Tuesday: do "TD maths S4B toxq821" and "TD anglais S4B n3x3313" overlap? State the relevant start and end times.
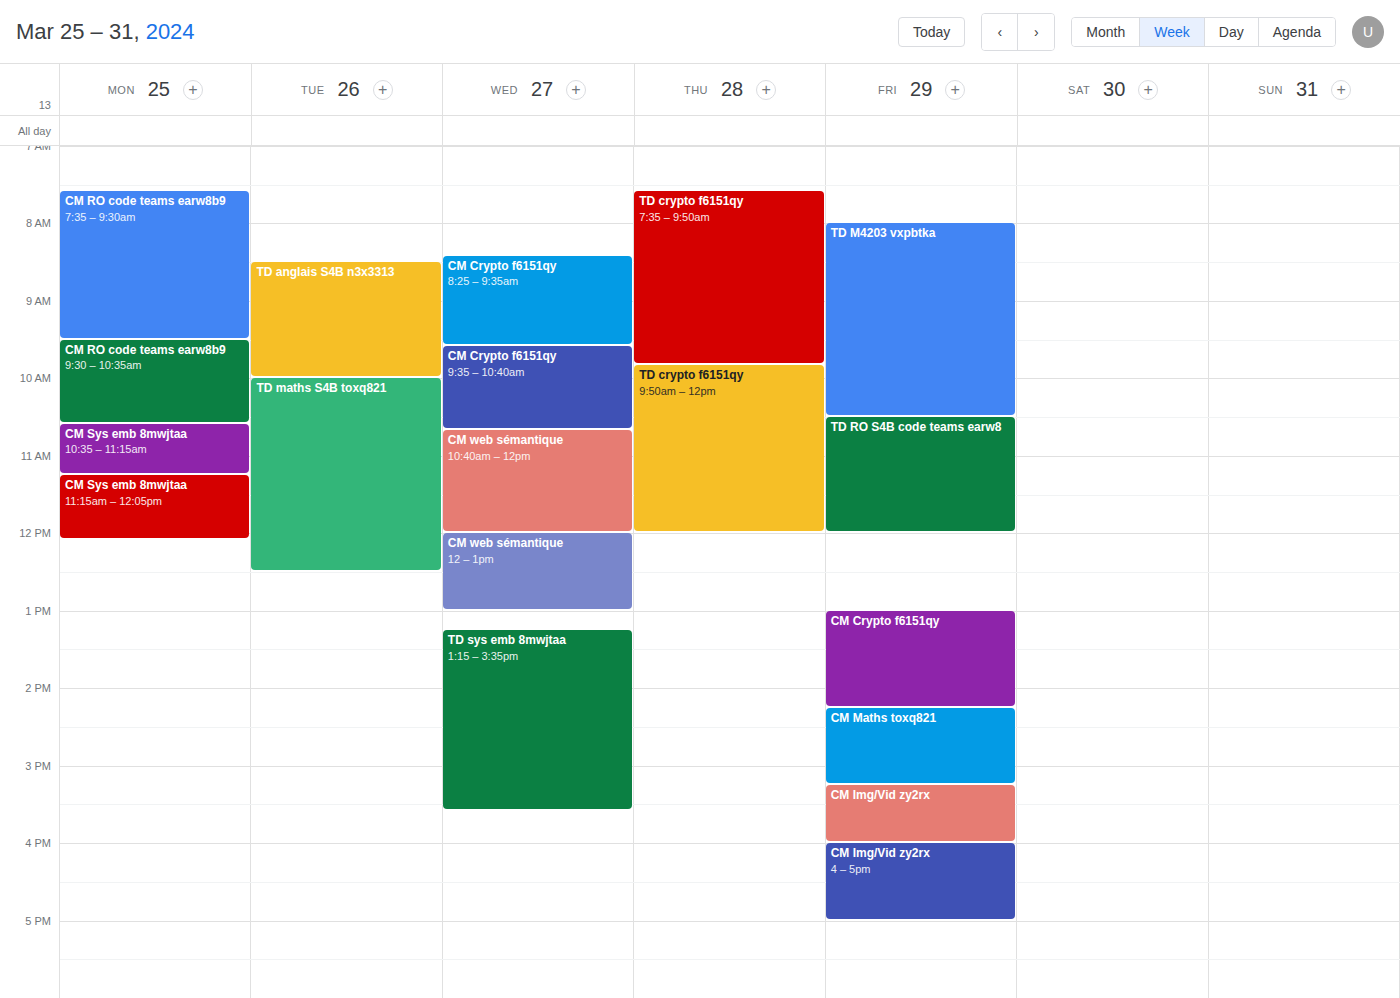
"TD anglais S4B n3x3313" ends at 10:00 AM, exactly when "TD maths S4B toxq821" starts -- they touch but do not overlap.